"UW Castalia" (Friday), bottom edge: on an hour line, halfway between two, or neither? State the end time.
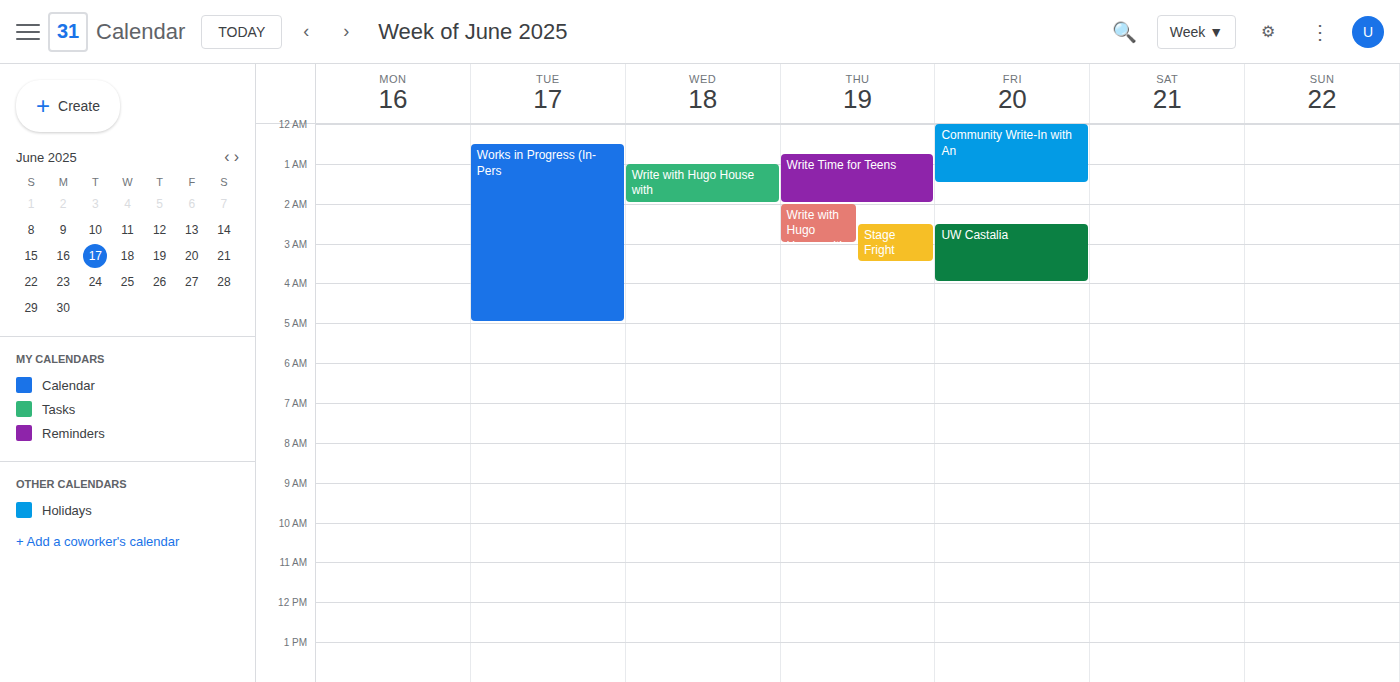
4:00 AM -- exactly on the 4 AM line.